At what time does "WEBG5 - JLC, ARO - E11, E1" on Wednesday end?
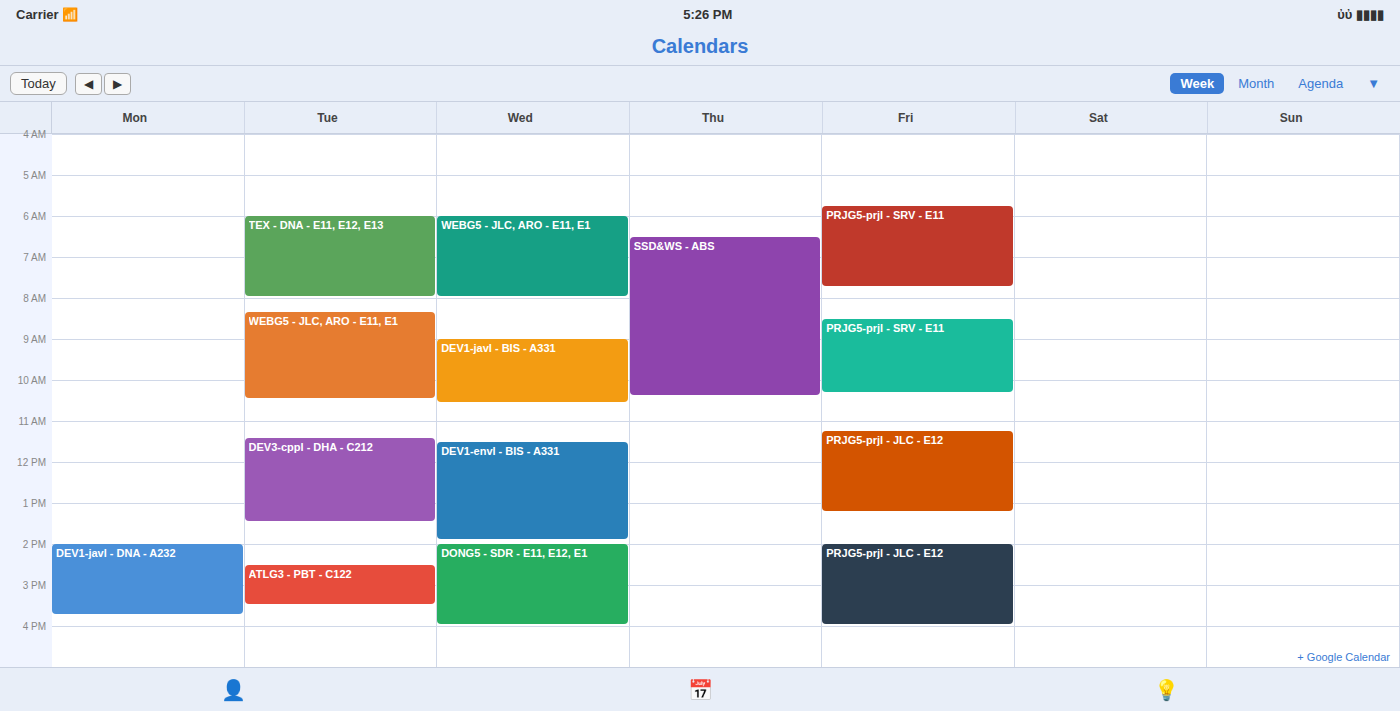
8:00 AM